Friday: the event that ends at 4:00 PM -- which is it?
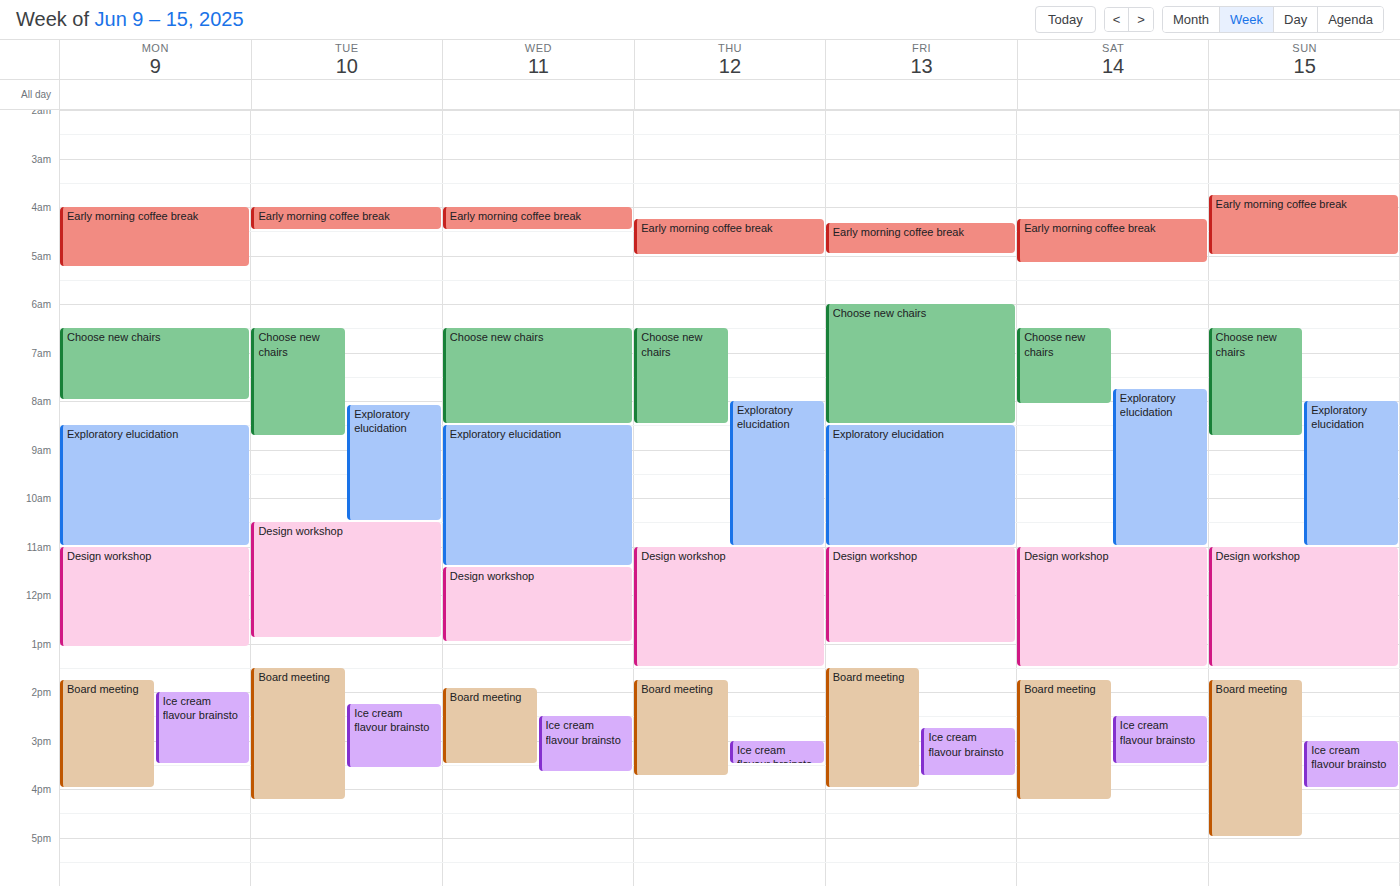
"Board meeting"